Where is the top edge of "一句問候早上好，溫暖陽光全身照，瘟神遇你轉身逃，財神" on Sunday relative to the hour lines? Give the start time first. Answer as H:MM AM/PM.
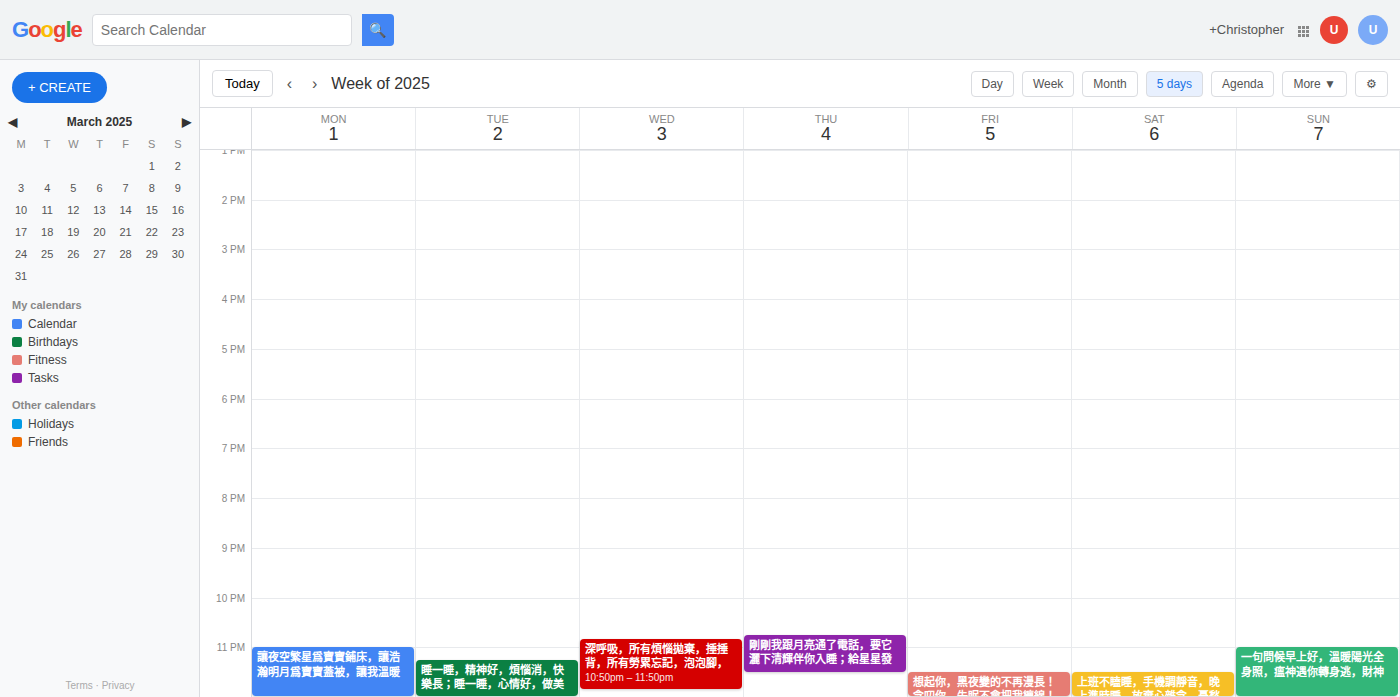
11:00 PM -- exactly on the 11 PM line.